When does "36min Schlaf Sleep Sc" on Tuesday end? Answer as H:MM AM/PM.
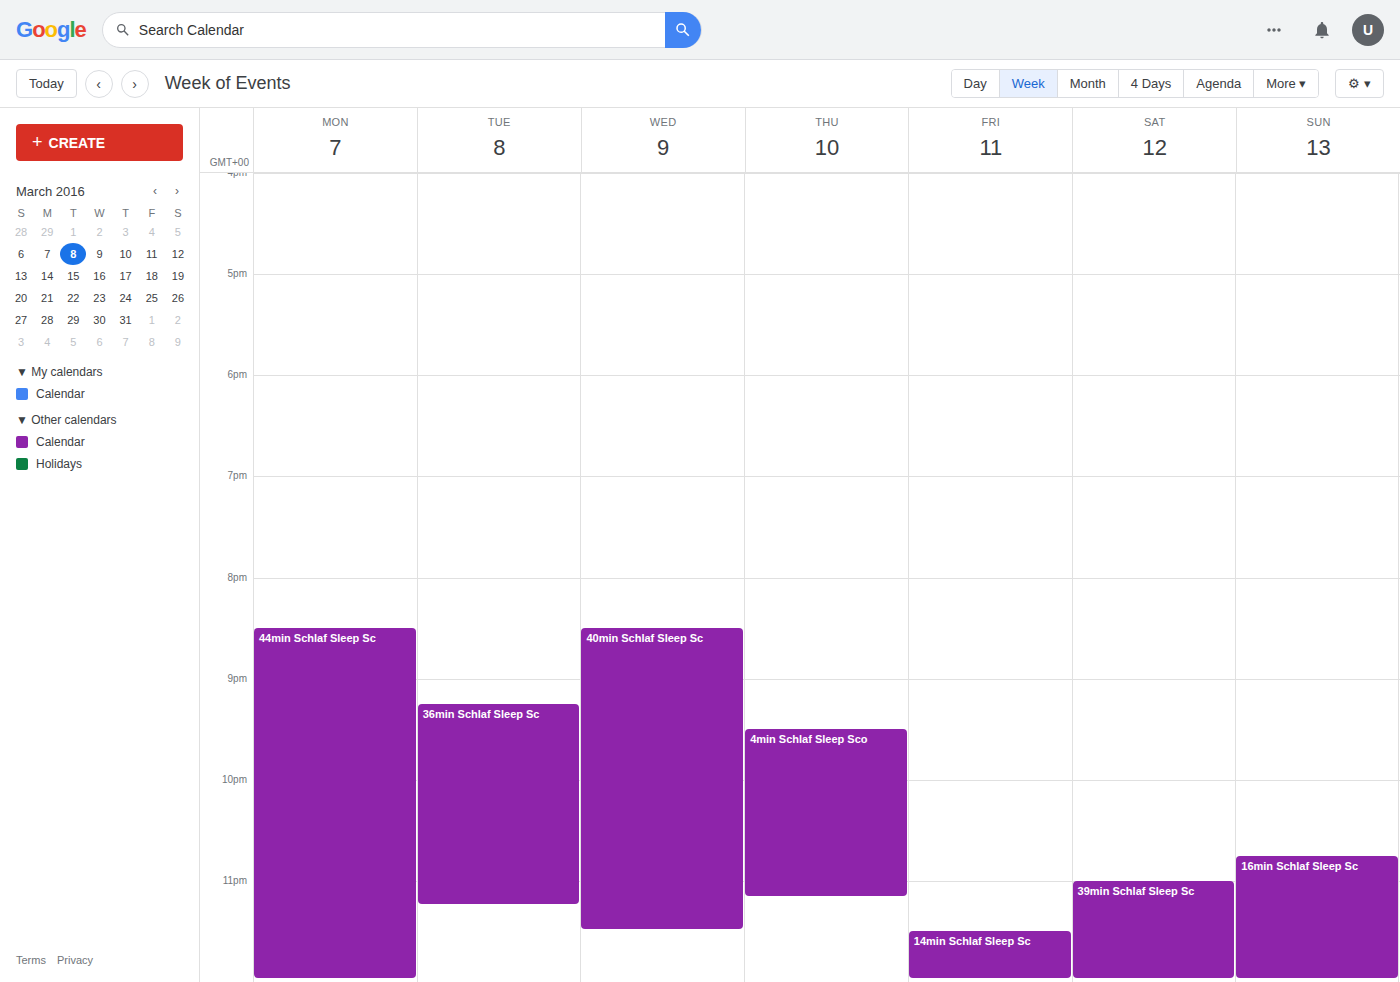
11:15 PM